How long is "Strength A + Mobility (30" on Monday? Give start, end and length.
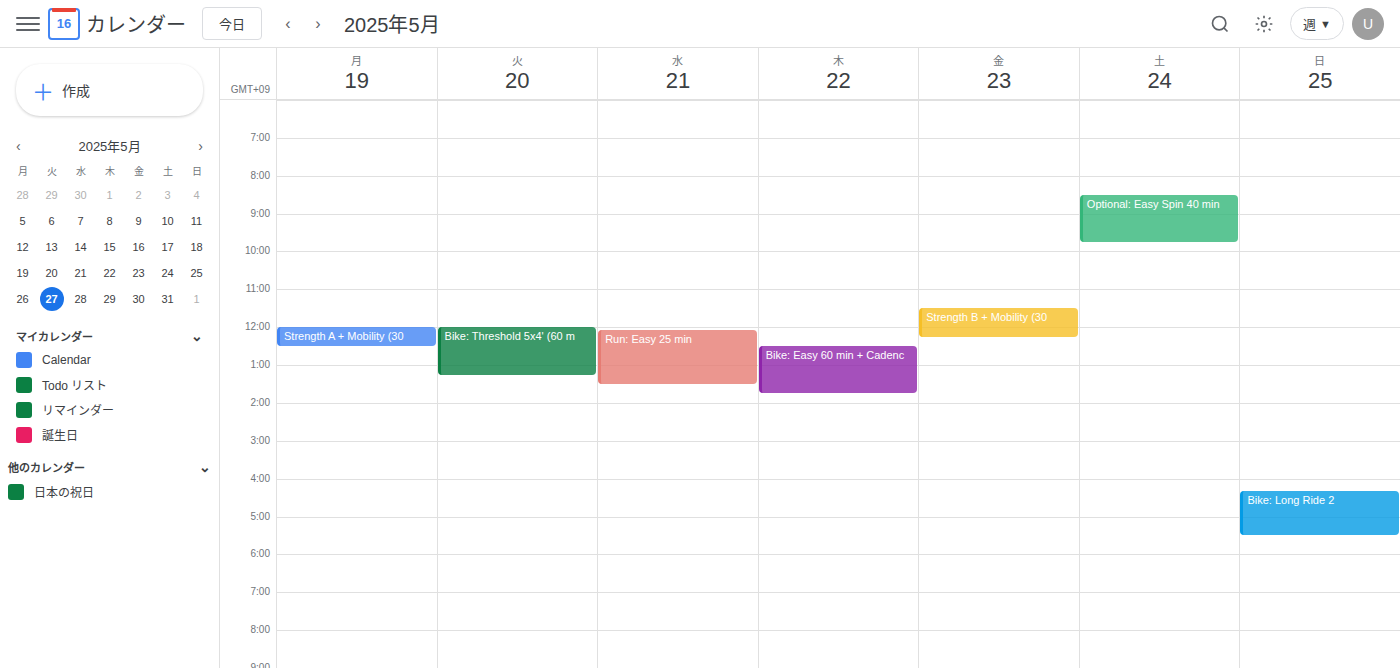
12:00 PM to 12:30 PM, 30 minutes